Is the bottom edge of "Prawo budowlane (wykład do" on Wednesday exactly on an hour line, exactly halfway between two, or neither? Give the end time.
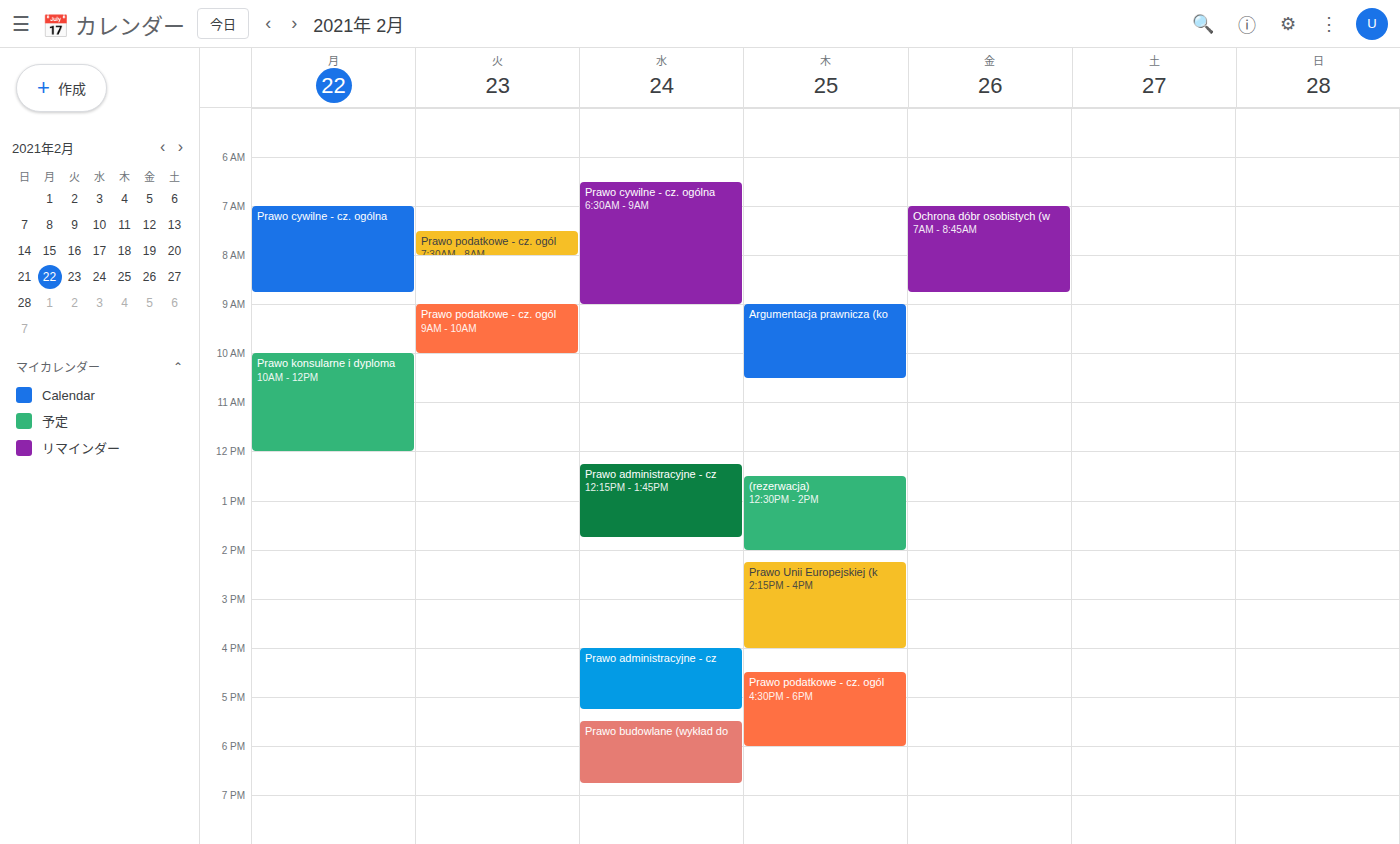
18:45 -- neither: three quarters of the way from the 18:00 line to the 19:00 line.